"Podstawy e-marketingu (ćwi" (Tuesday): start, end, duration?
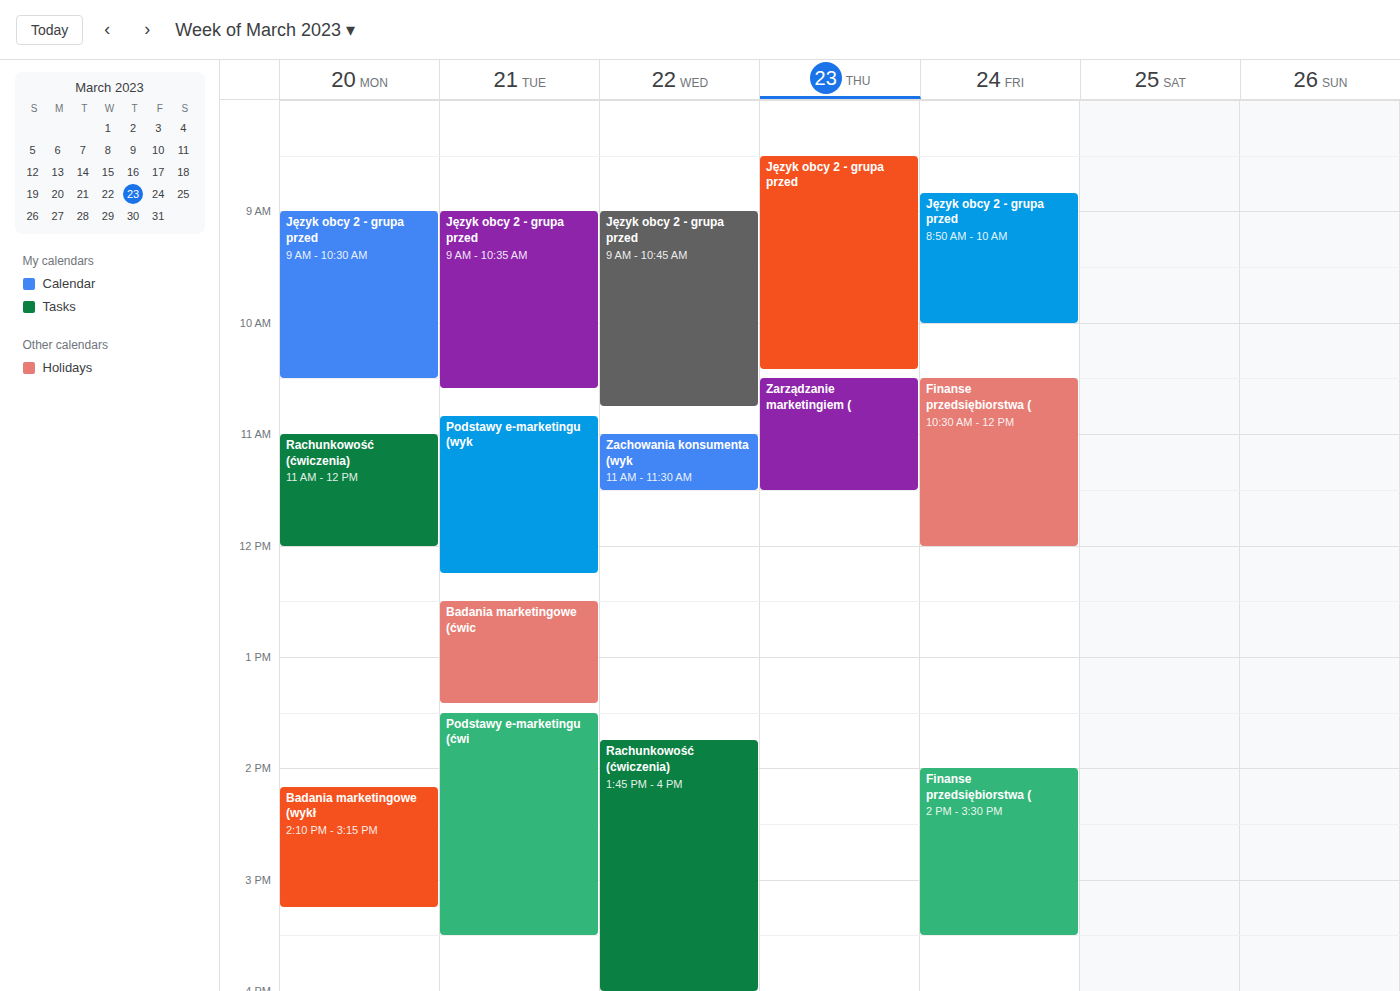
13:30 to 15:30, 2 hours